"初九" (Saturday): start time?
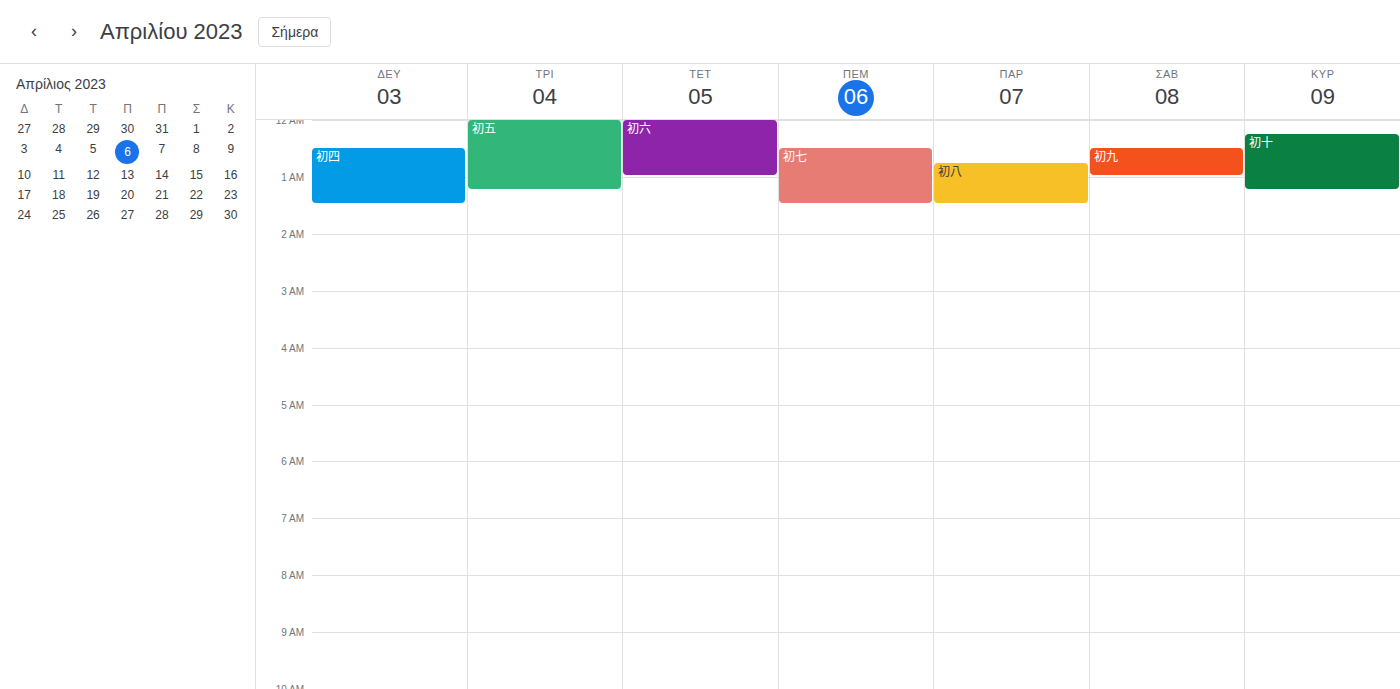
12:30 AM